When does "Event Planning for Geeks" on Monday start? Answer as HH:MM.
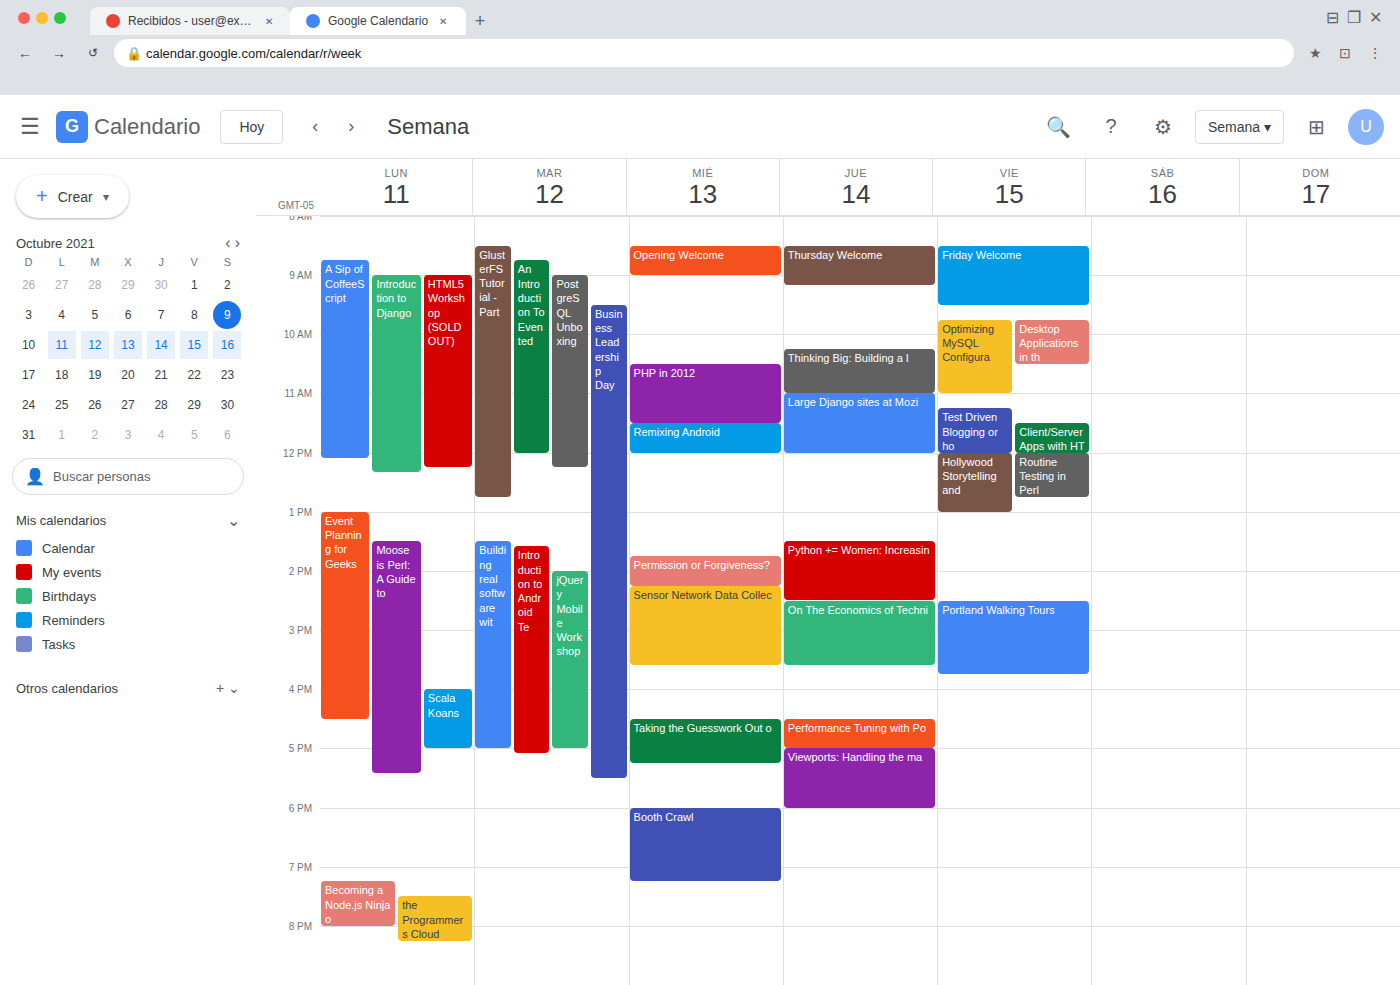
13:00